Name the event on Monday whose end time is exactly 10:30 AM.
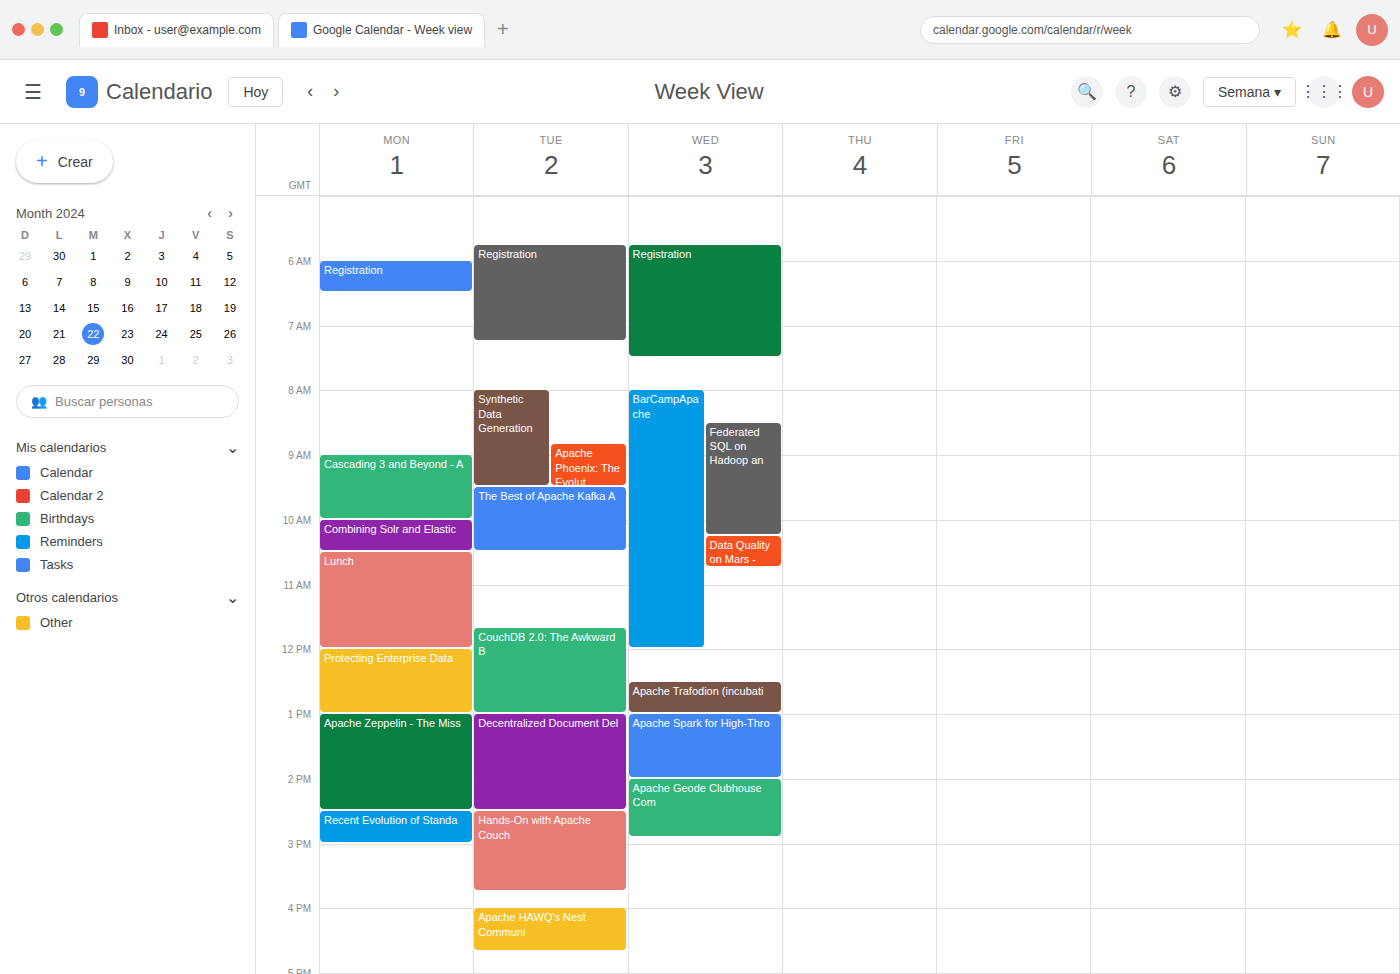
"Combining Solr and Elastic"